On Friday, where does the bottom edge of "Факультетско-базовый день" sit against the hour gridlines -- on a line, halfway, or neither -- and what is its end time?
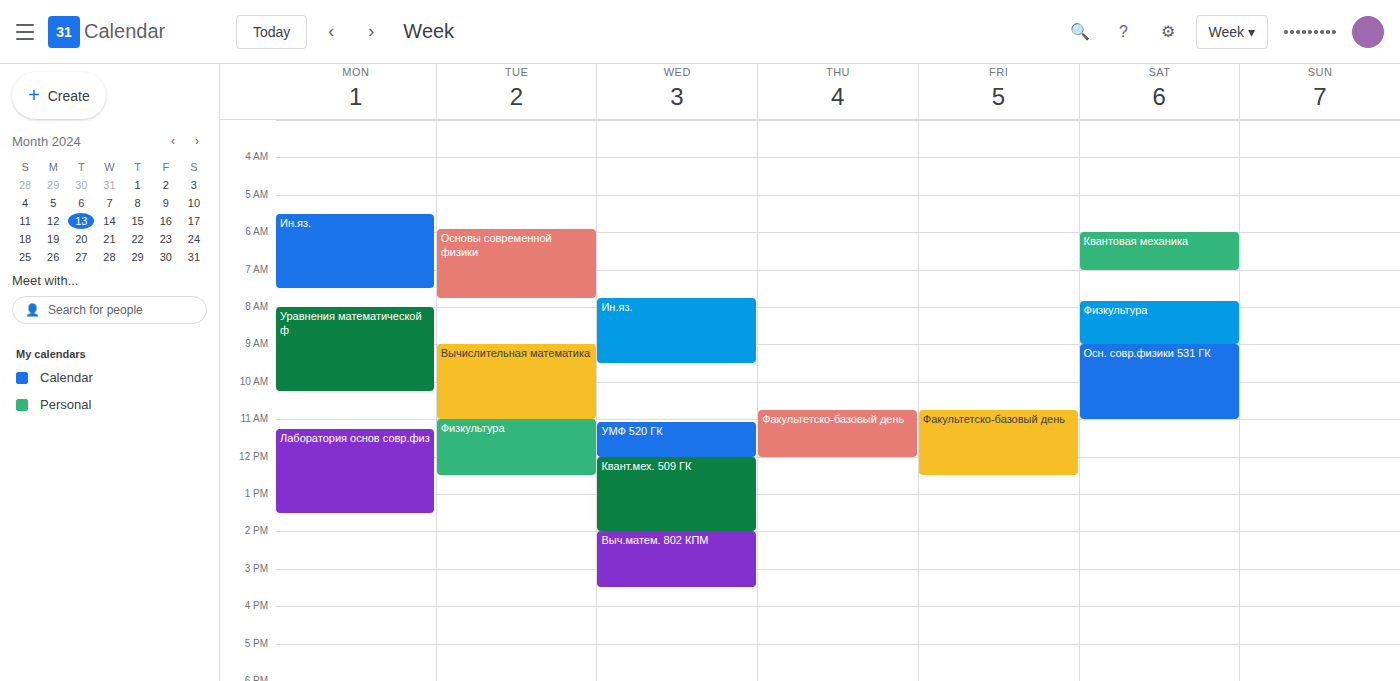
12:30 PM -- halfway between the 12 PM and 1 PM lines.